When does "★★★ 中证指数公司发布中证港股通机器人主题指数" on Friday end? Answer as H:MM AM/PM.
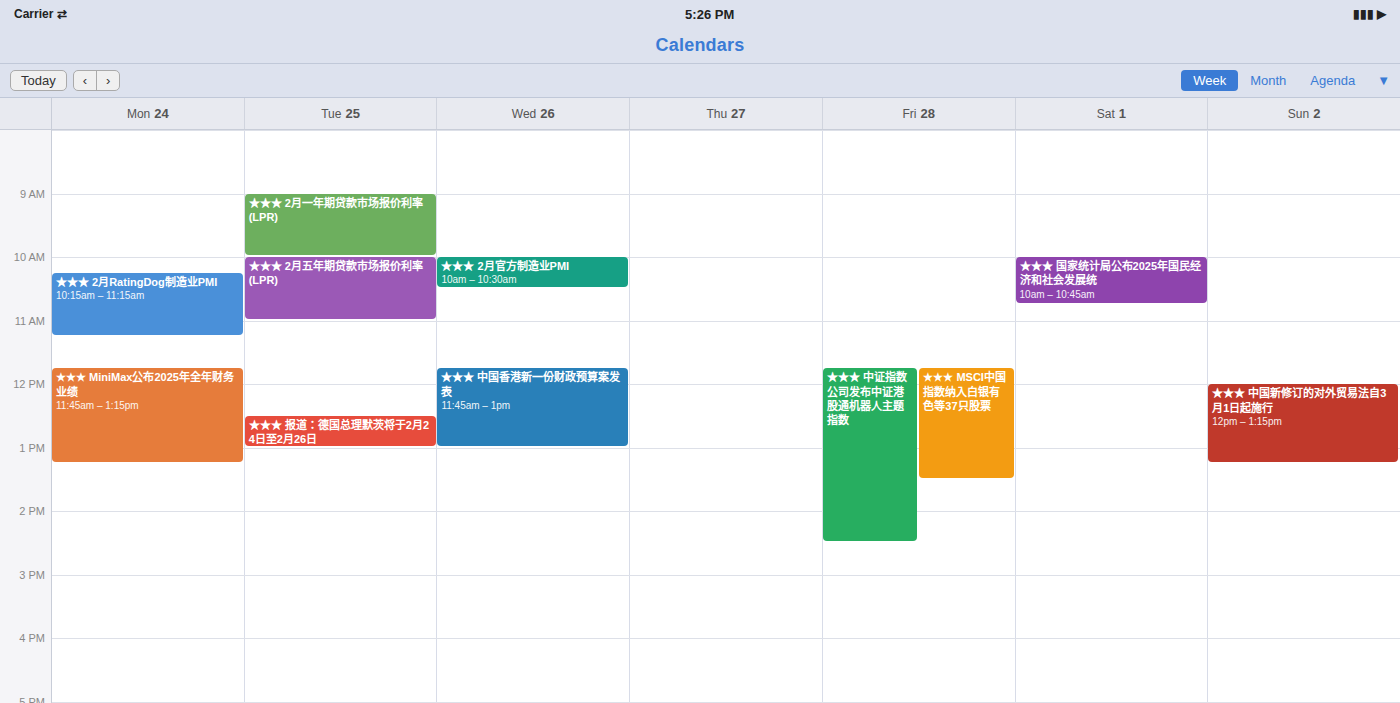
2:30 PM